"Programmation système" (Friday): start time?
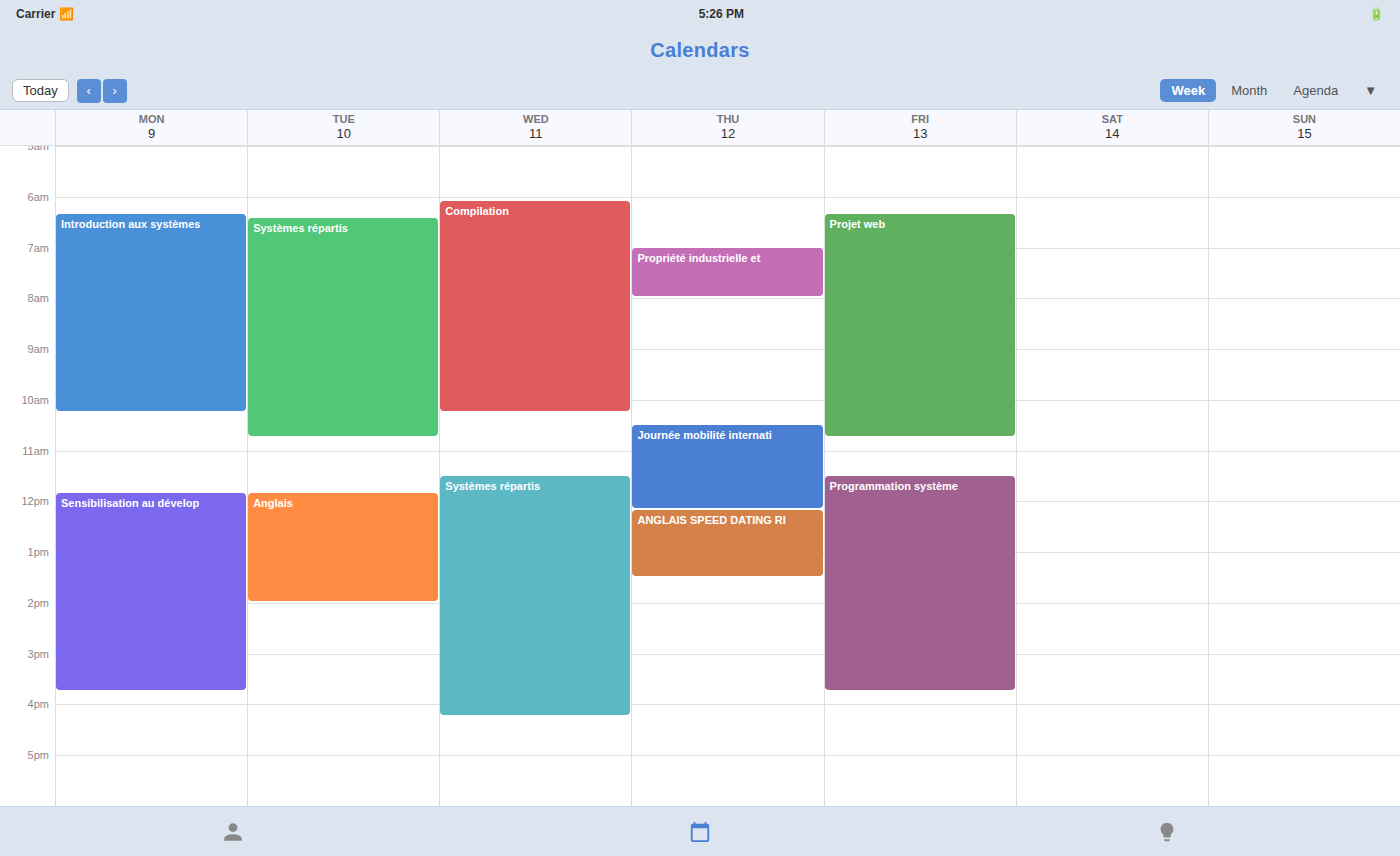
11:30 AM